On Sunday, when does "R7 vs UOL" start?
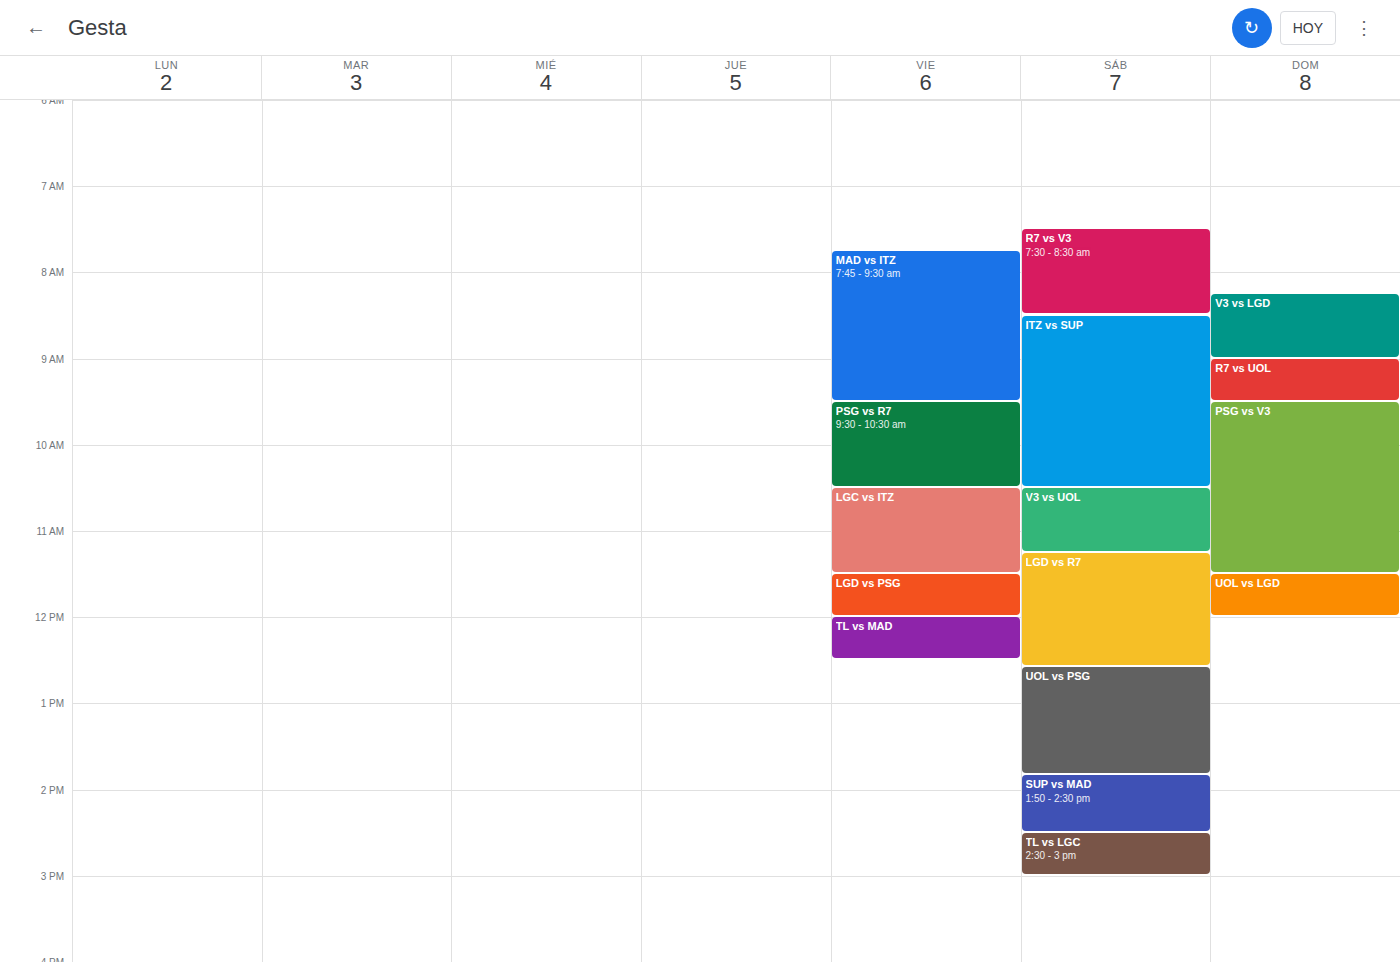
9:00 AM